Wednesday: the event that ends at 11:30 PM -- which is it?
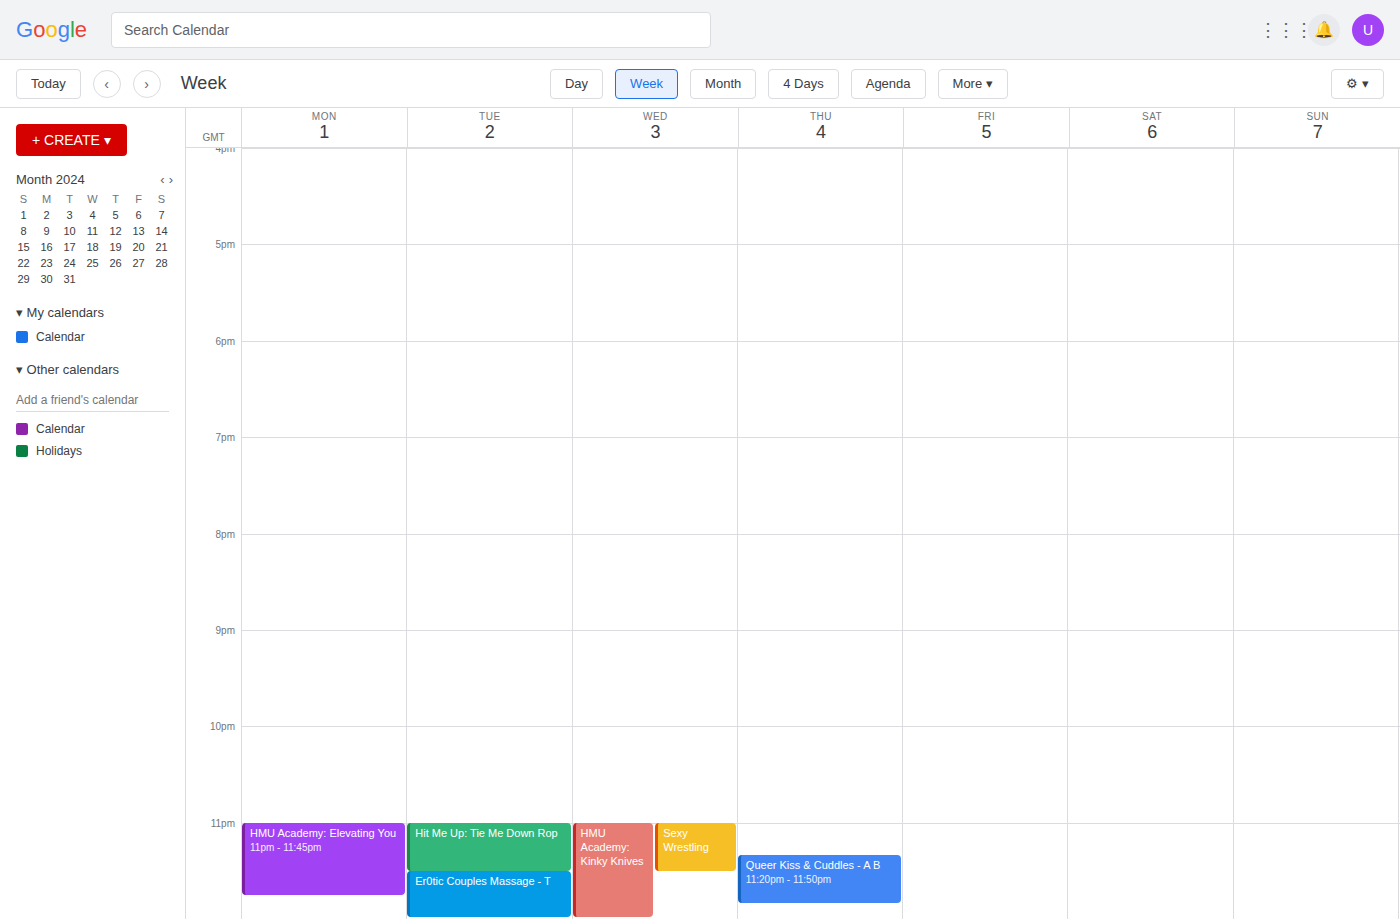
"Sexy Wrestling"